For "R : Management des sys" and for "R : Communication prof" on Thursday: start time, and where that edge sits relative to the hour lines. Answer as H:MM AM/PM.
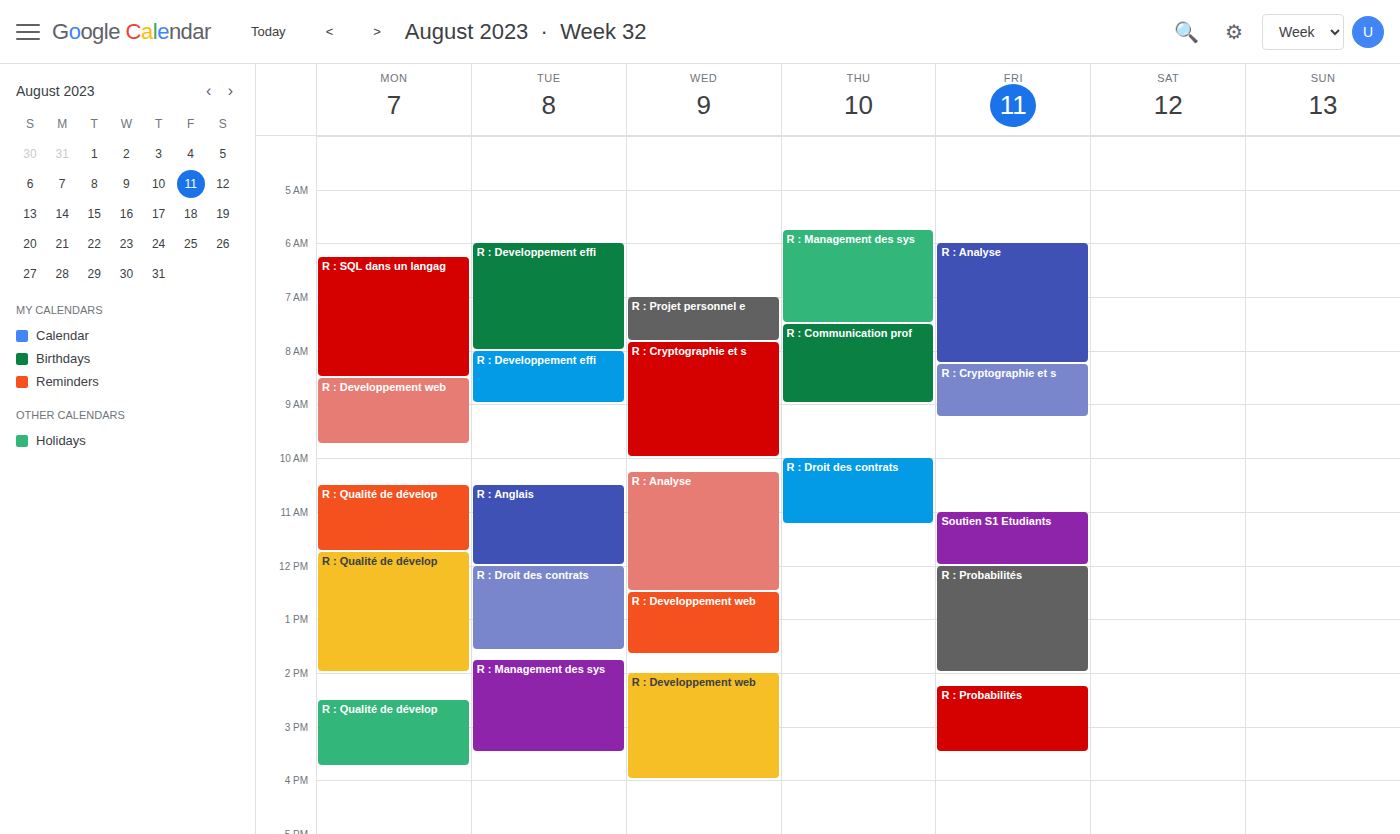
"R : Management des sys": 5:45 AM, neither: three quarters of the way from the 5 AM line to the 6 AM line. "R : Communication prof": 7:30 AM, halfway between the 7 AM and 8 AM lines.